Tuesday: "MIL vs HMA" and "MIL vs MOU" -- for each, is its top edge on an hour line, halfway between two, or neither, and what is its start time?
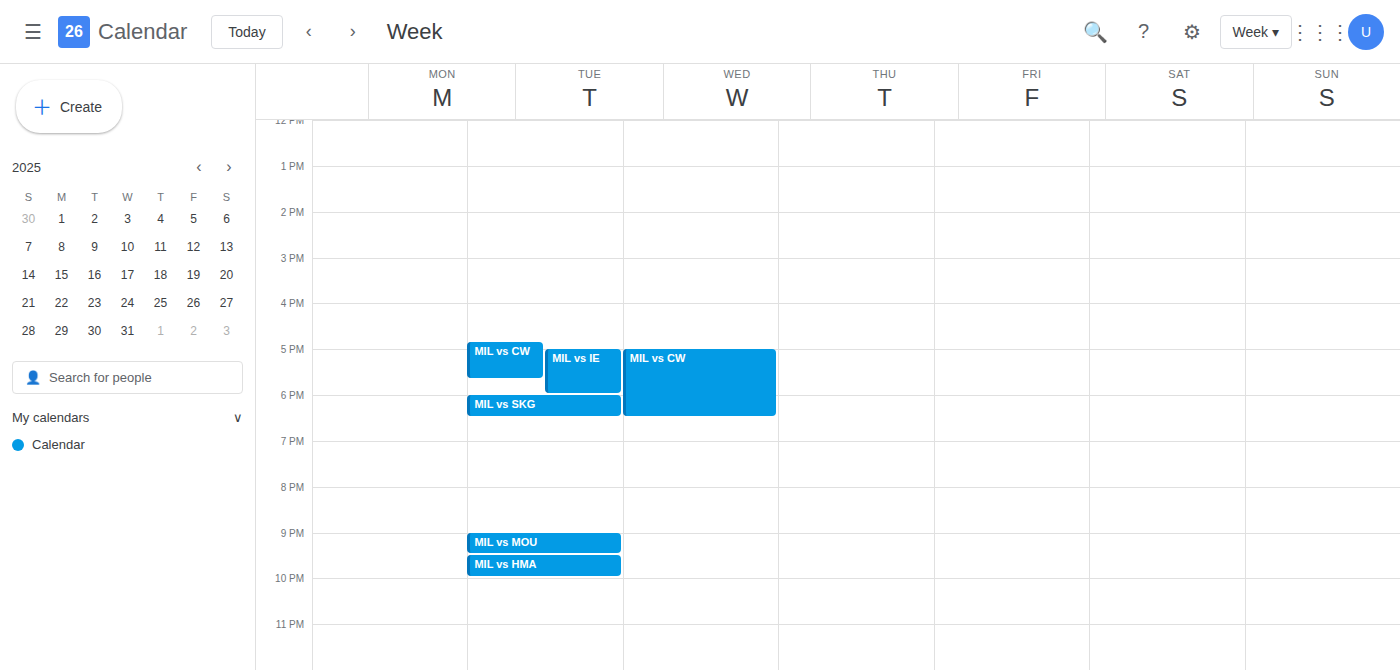
"MIL vs HMA": 9:30 PM, halfway between the 9 PM and 10 PM lines. "MIL vs MOU": 9:00 PM, exactly on the 9 PM line.